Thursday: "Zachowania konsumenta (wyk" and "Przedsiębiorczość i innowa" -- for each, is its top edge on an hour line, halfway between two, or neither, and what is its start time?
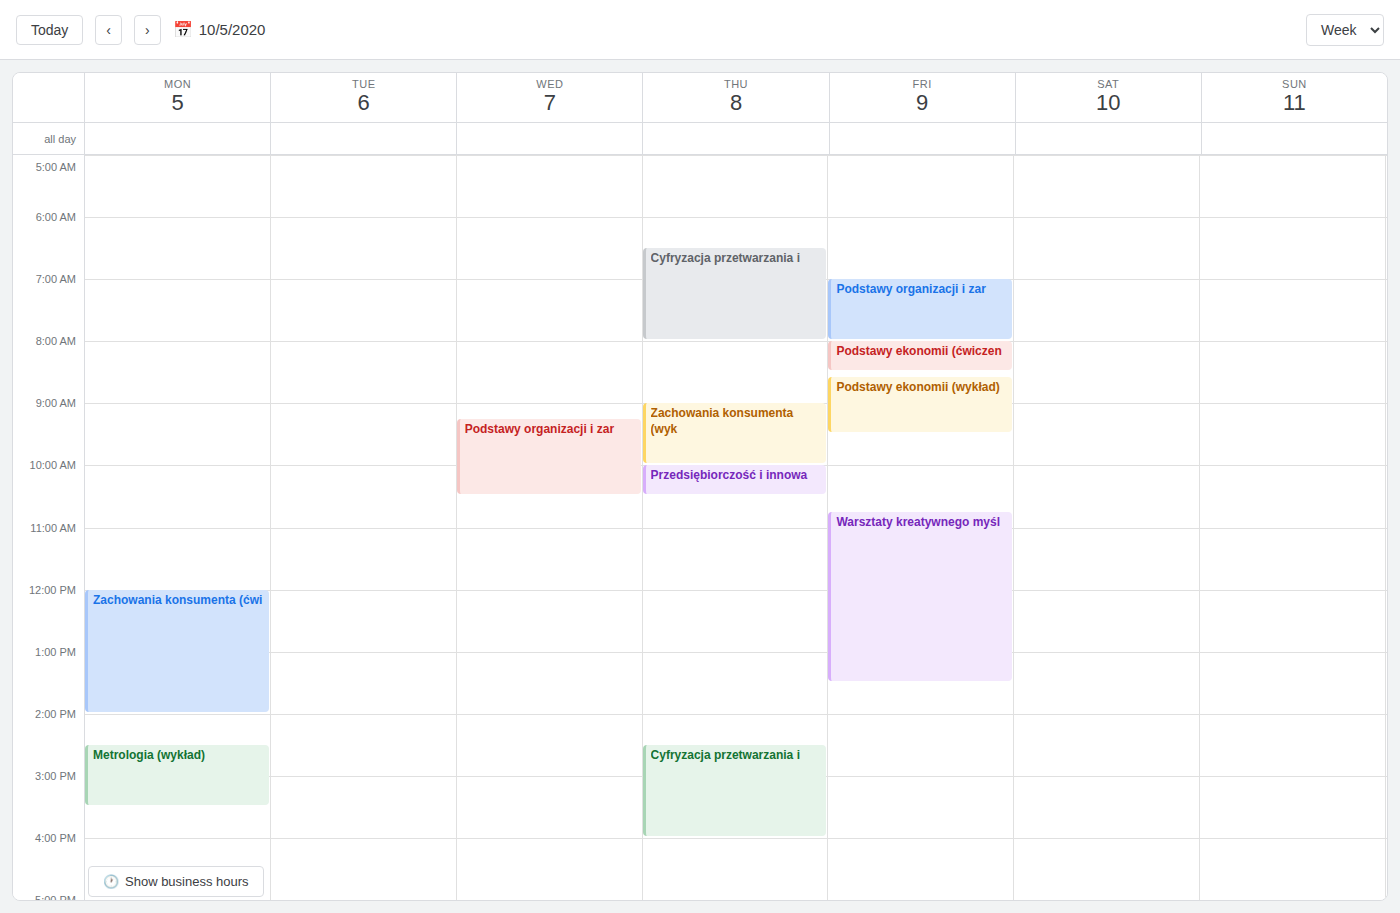
"Zachowania konsumenta (wyk": 9:00 AM, exactly on the 9 AM line. "Przedsiębiorczość i innowa": 10:00 AM, exactly on the 10 AM line.